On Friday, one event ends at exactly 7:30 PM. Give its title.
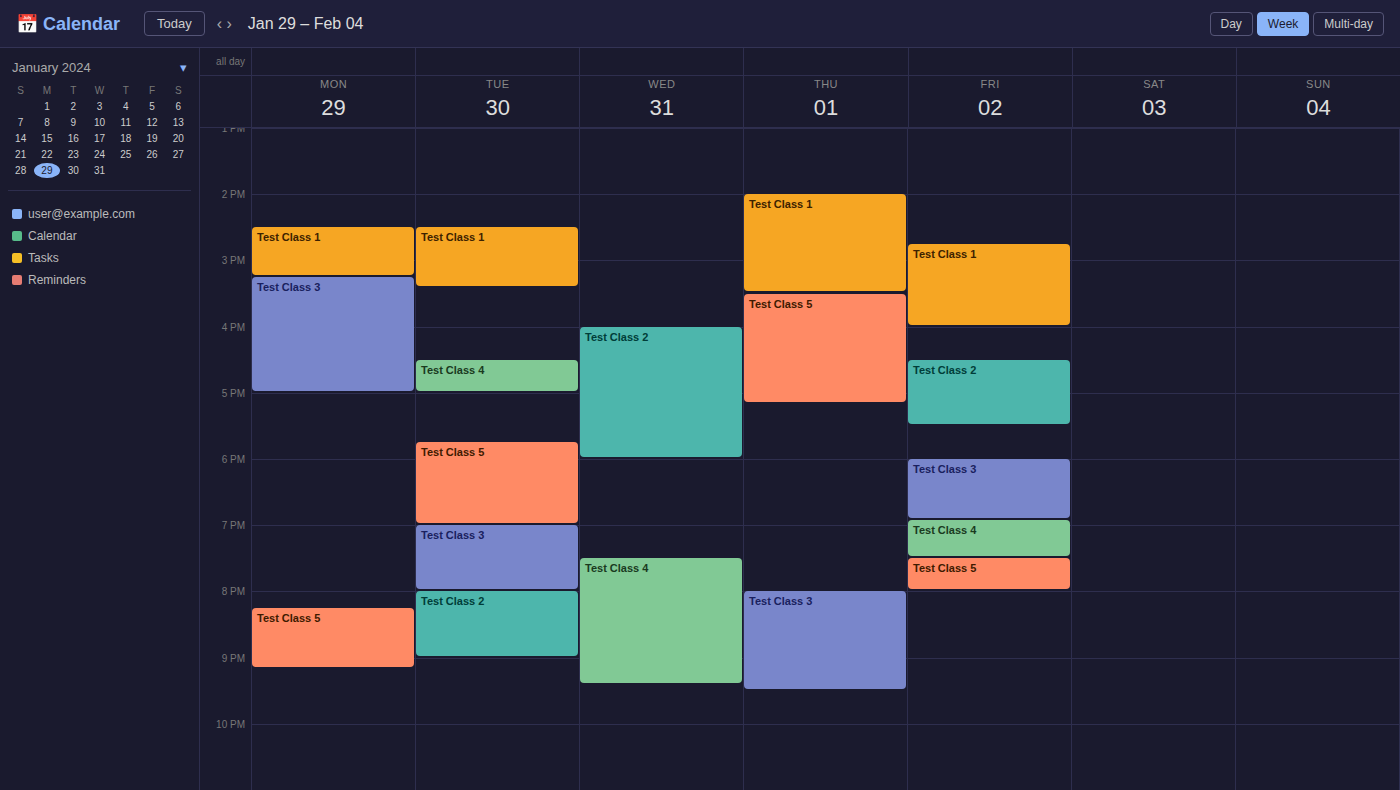
"Test Class 4"